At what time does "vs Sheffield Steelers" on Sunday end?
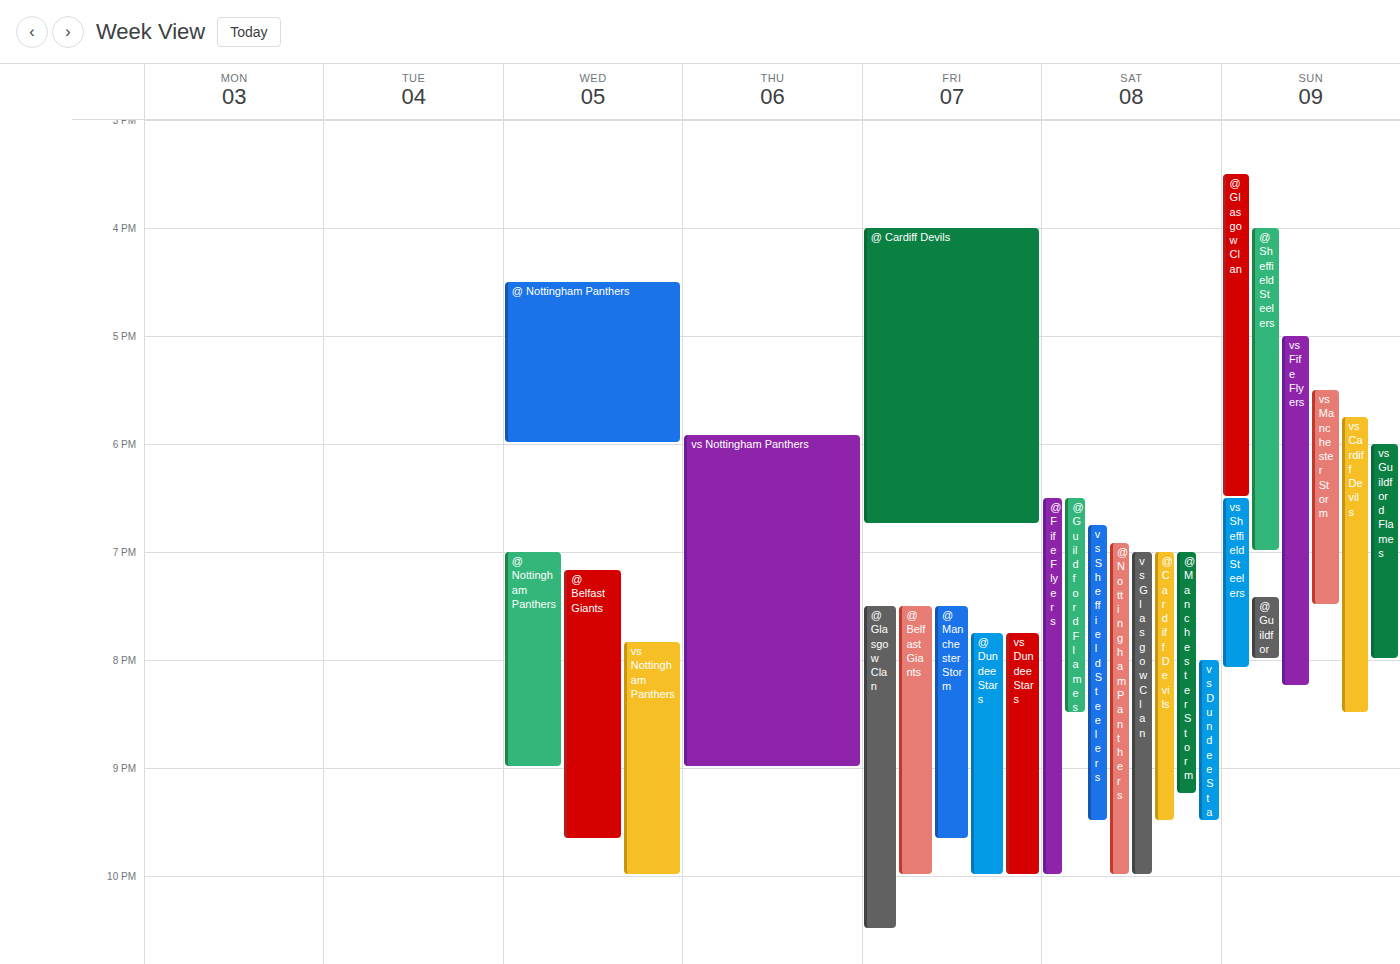
8:05 PM